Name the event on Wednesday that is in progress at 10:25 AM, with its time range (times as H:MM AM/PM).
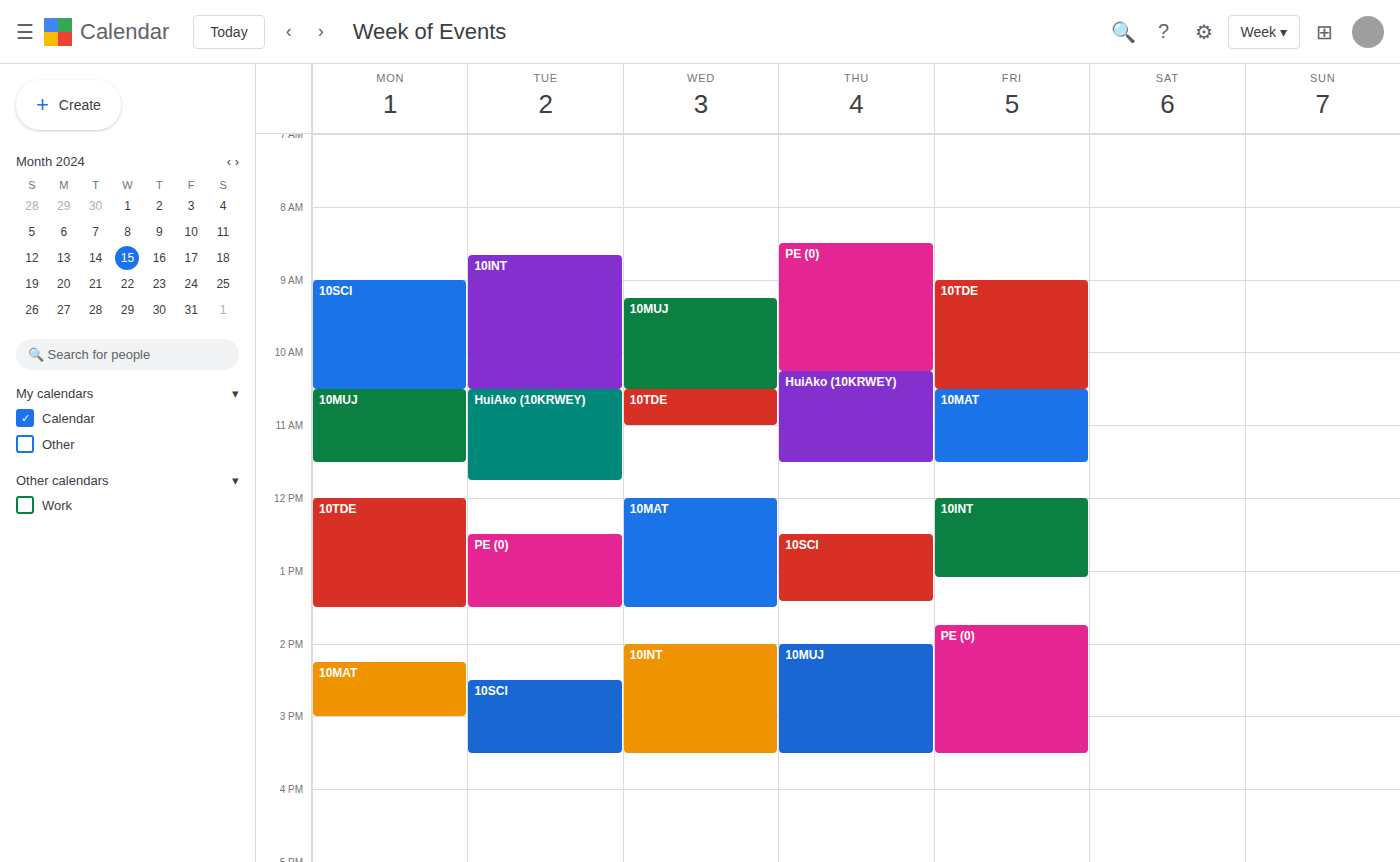
"10MUJ", 9:15 AM to 10:30 AM